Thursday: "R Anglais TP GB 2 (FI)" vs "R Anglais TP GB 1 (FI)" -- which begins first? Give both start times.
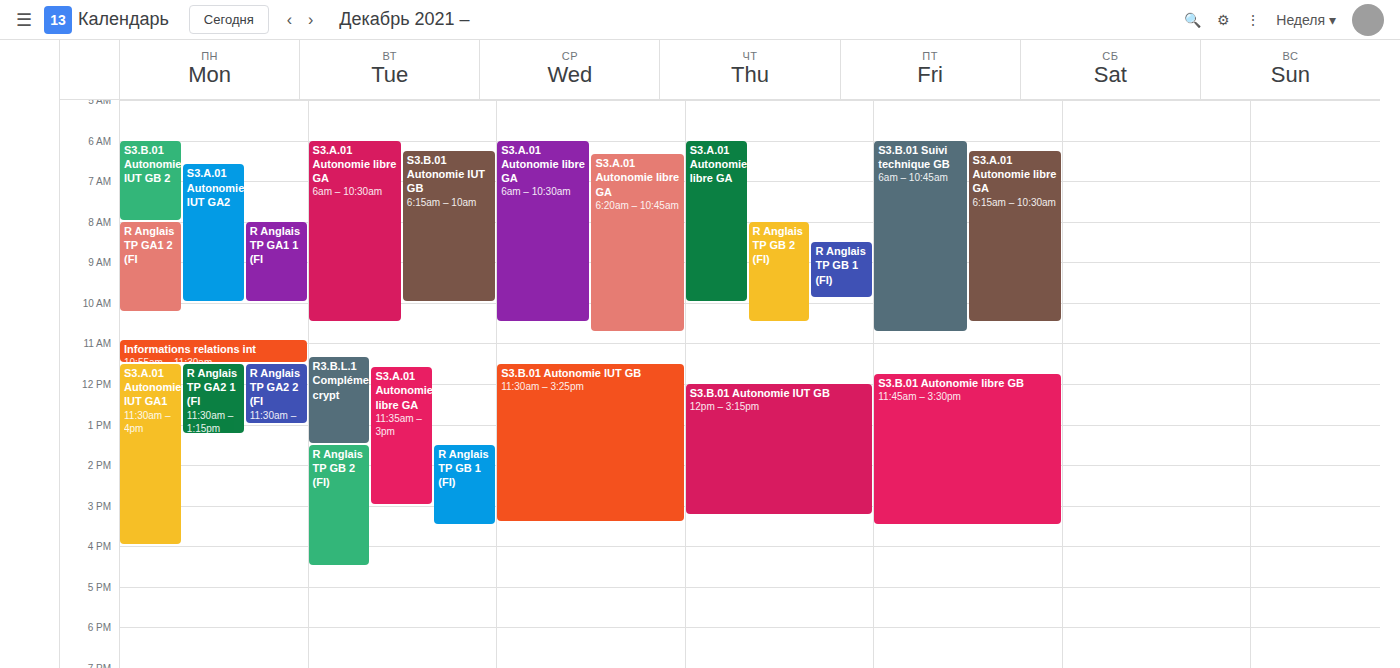
"R Anglais TP GB 2 (FI)" 8:00 AM; "R Anglais TP GB 1 (FI)" 8:30 AM.